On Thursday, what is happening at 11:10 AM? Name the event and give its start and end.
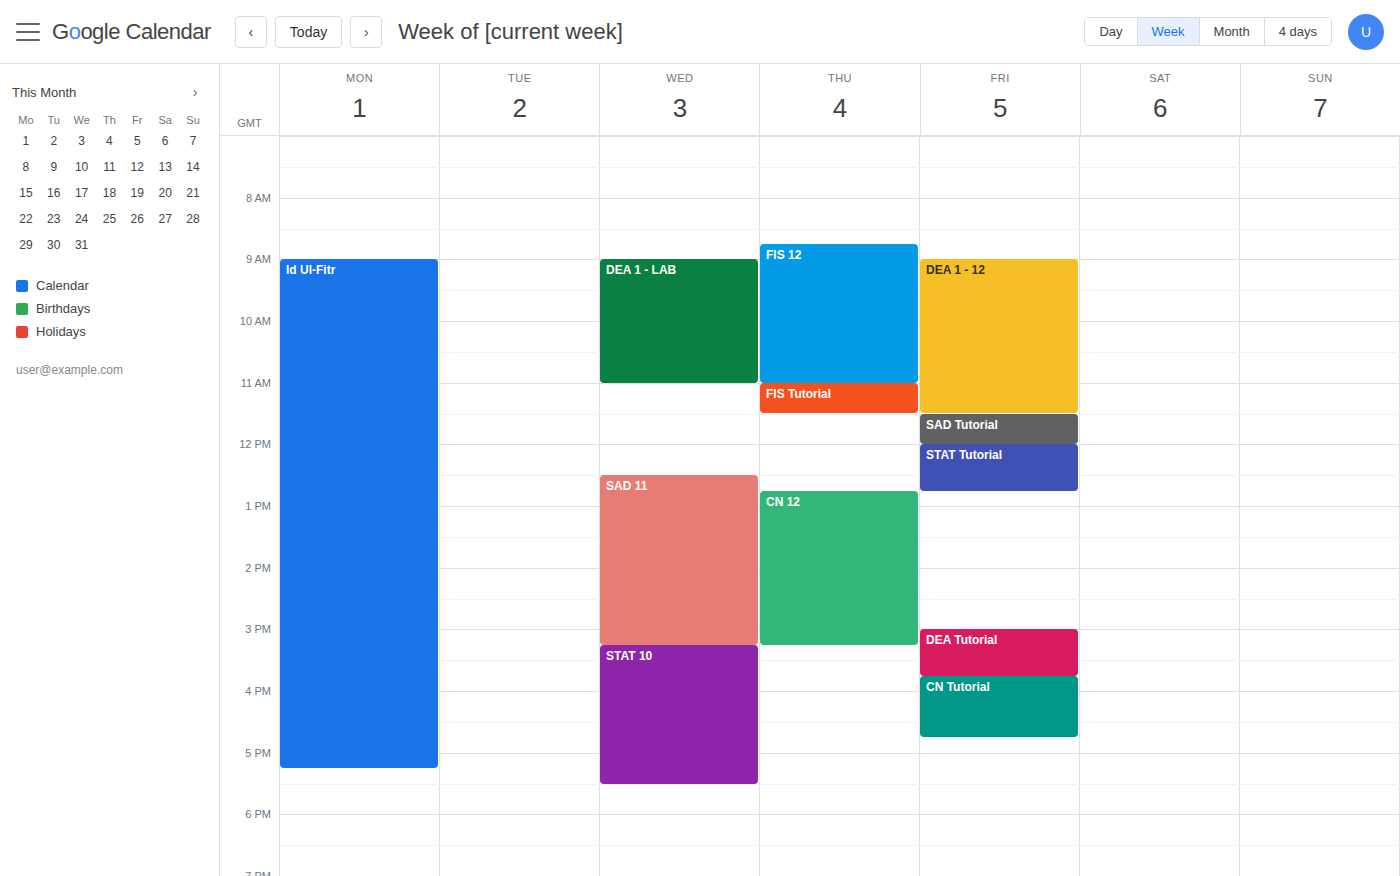
"FIS Tutorial", 11:00 AM to 11:30 AM